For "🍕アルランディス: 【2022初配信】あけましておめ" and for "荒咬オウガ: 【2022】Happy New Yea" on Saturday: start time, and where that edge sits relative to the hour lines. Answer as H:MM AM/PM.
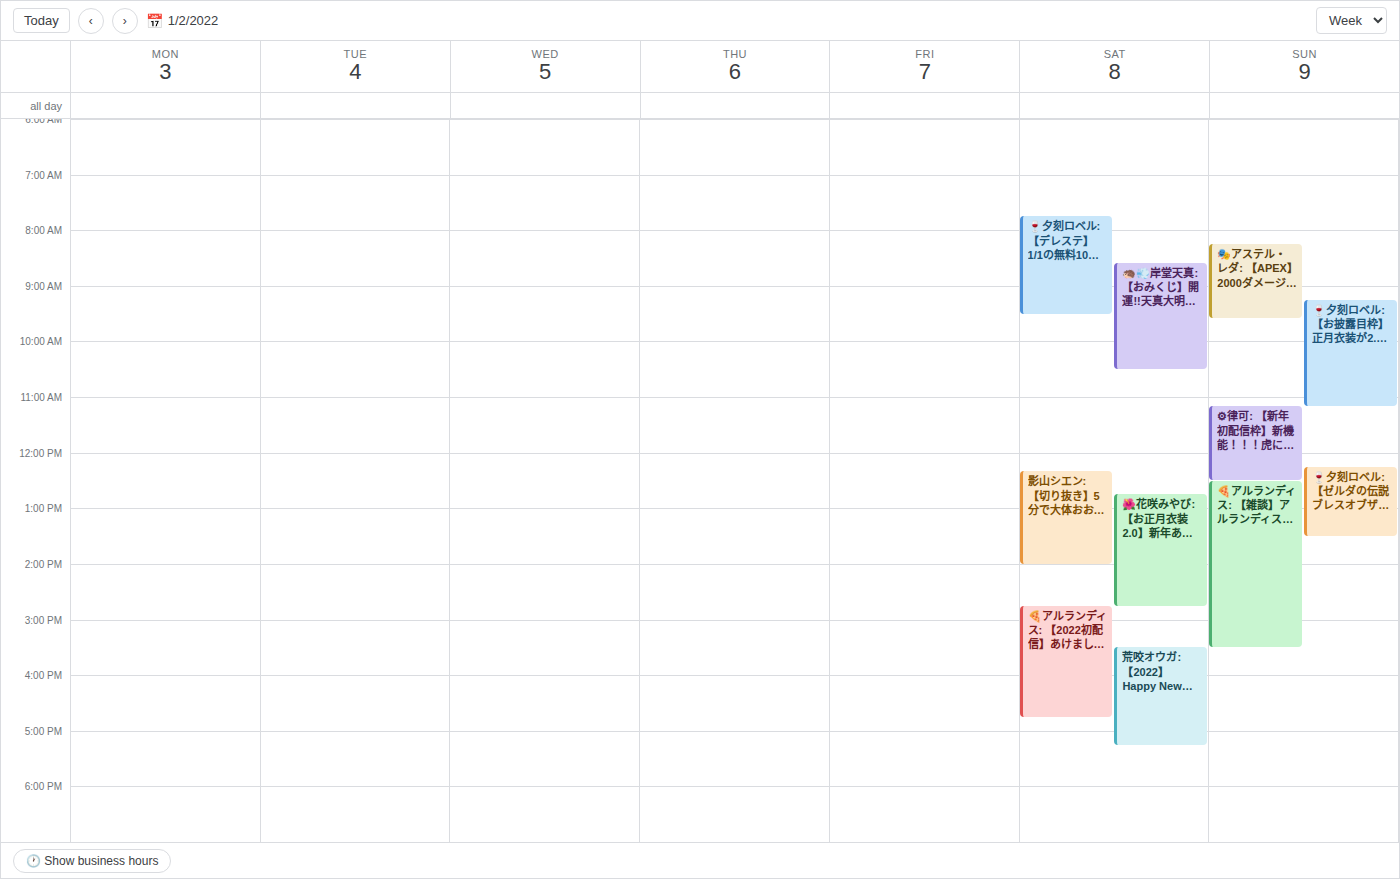
"🍕アルランディス: 【2022初配信】あけましておめ": 2:45 PM, neither: three quarters of the way from the 2 PM line to the 3 PM line. "荒咬オウガ: 【2022】Happy New Yea": 3:30 PM, halfway between the 3 PM and 4 PM lines.